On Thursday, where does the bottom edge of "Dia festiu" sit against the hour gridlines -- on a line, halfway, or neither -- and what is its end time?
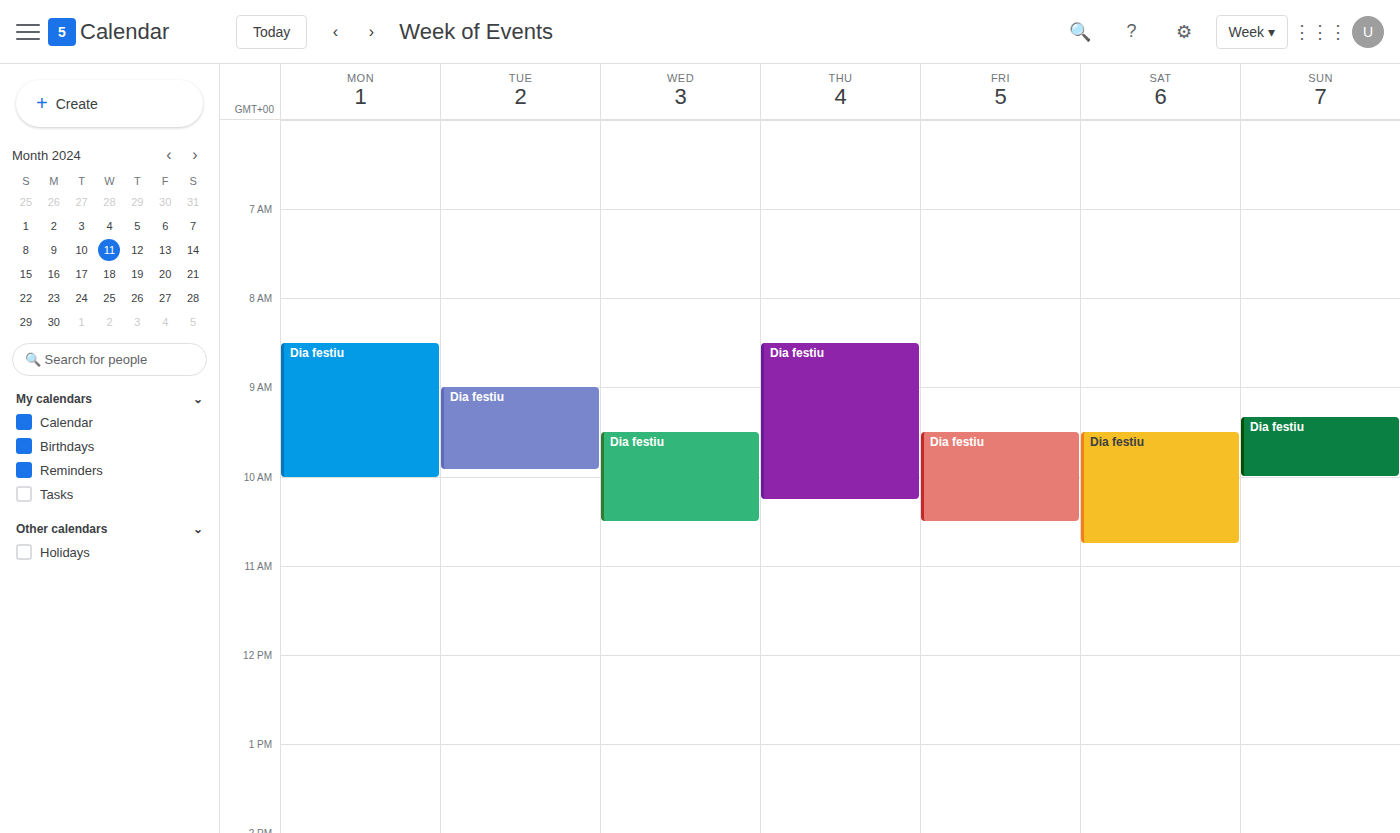
10:15 AM -- neither: a quarter of the way from the 10 AM line to the 11 AM line.